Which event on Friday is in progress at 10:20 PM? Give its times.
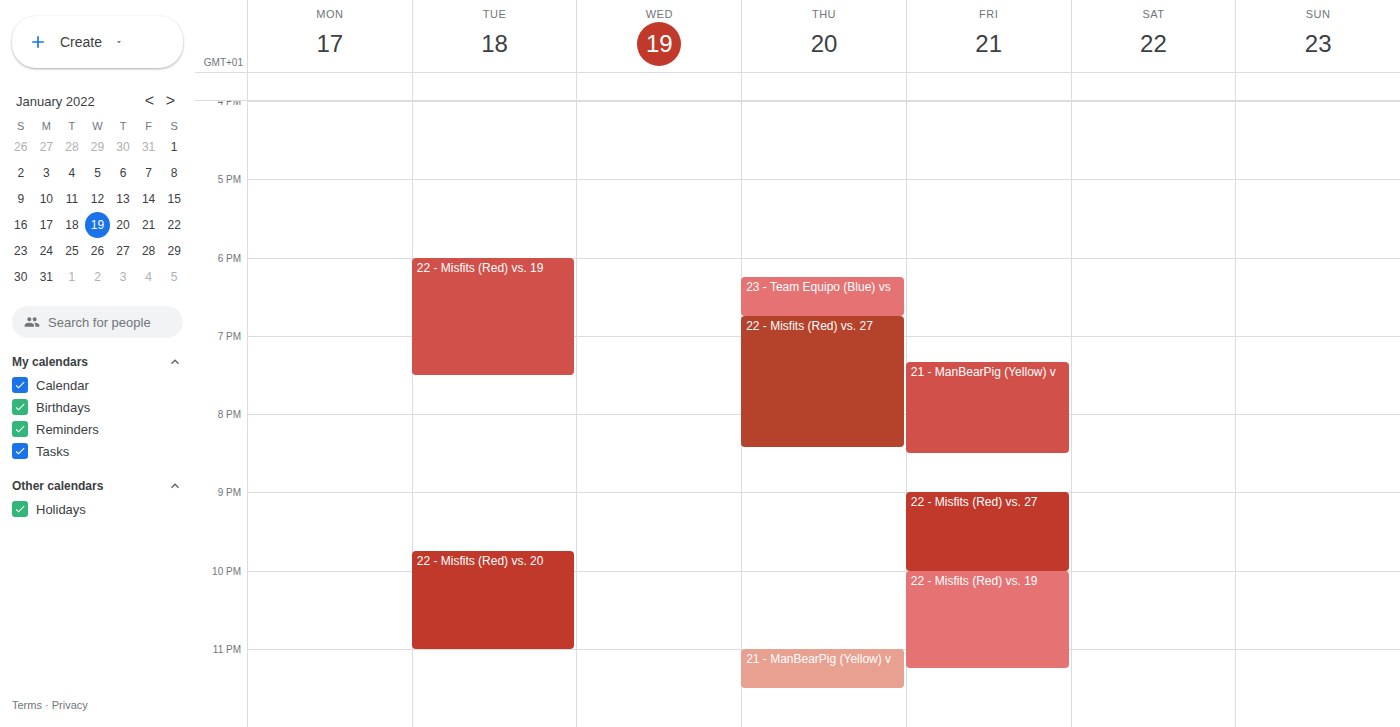
"22 - Misfits (Red) vs. 19", 10:00 PM to 11:15 PM